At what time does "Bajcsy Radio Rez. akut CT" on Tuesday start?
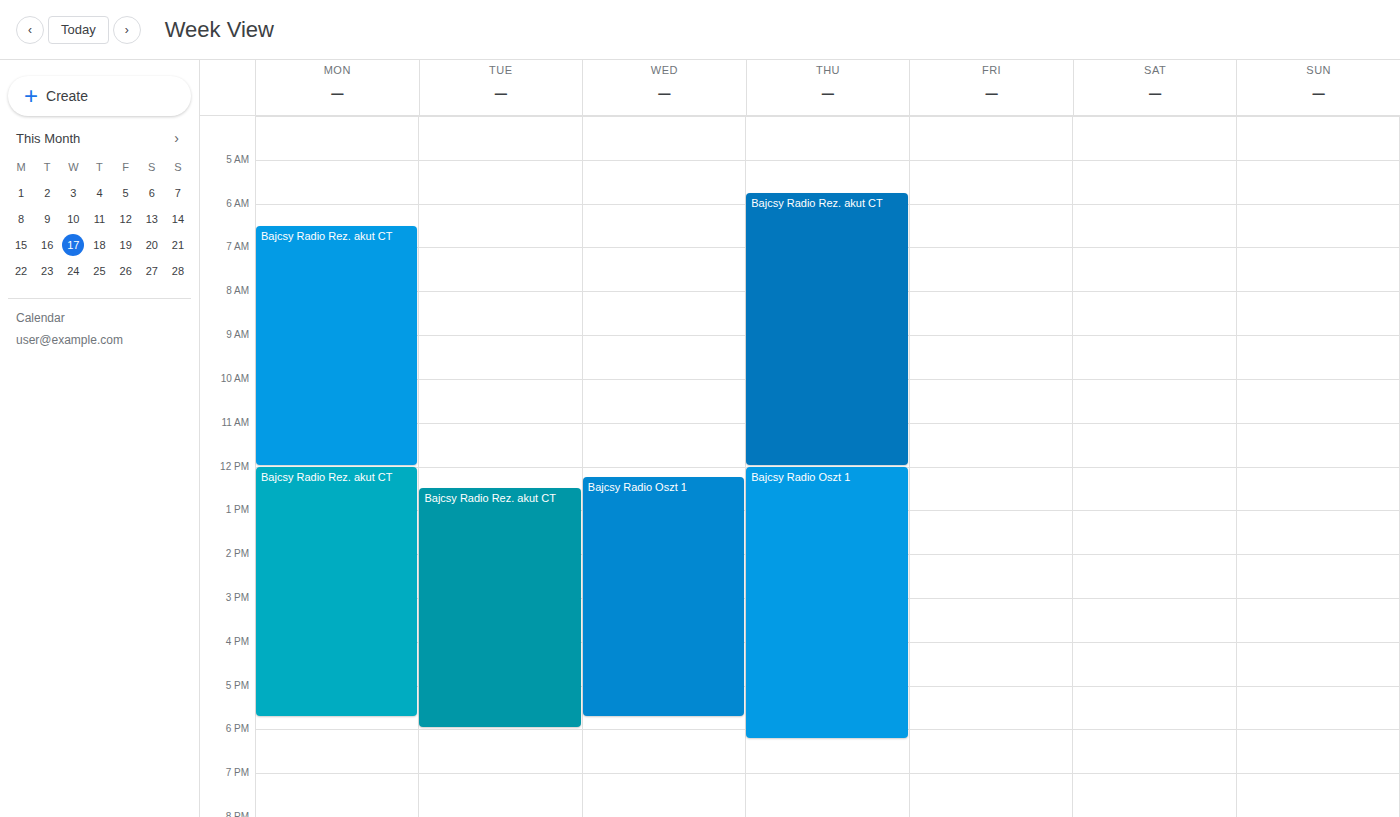
12:30 PM